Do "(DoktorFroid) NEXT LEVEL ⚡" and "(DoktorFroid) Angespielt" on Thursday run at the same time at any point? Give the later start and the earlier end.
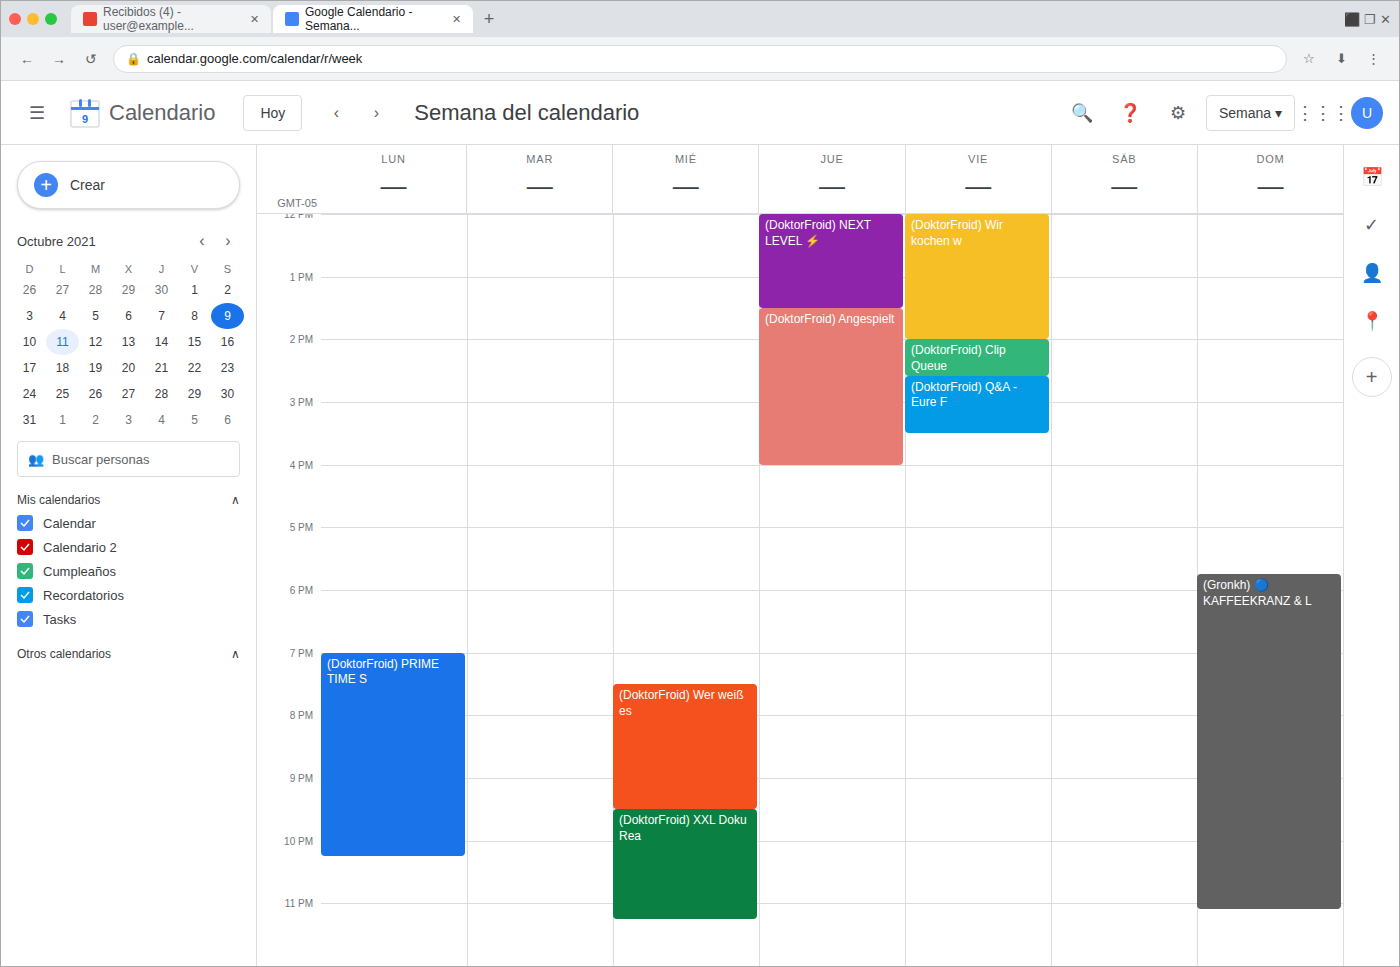
"(DoktorFroid) NEXT LEVEL ⚡" ends at 1:30 PM, exactly when "(DoktorFroid) Angespielt" starts -- they touch but do not overlap.